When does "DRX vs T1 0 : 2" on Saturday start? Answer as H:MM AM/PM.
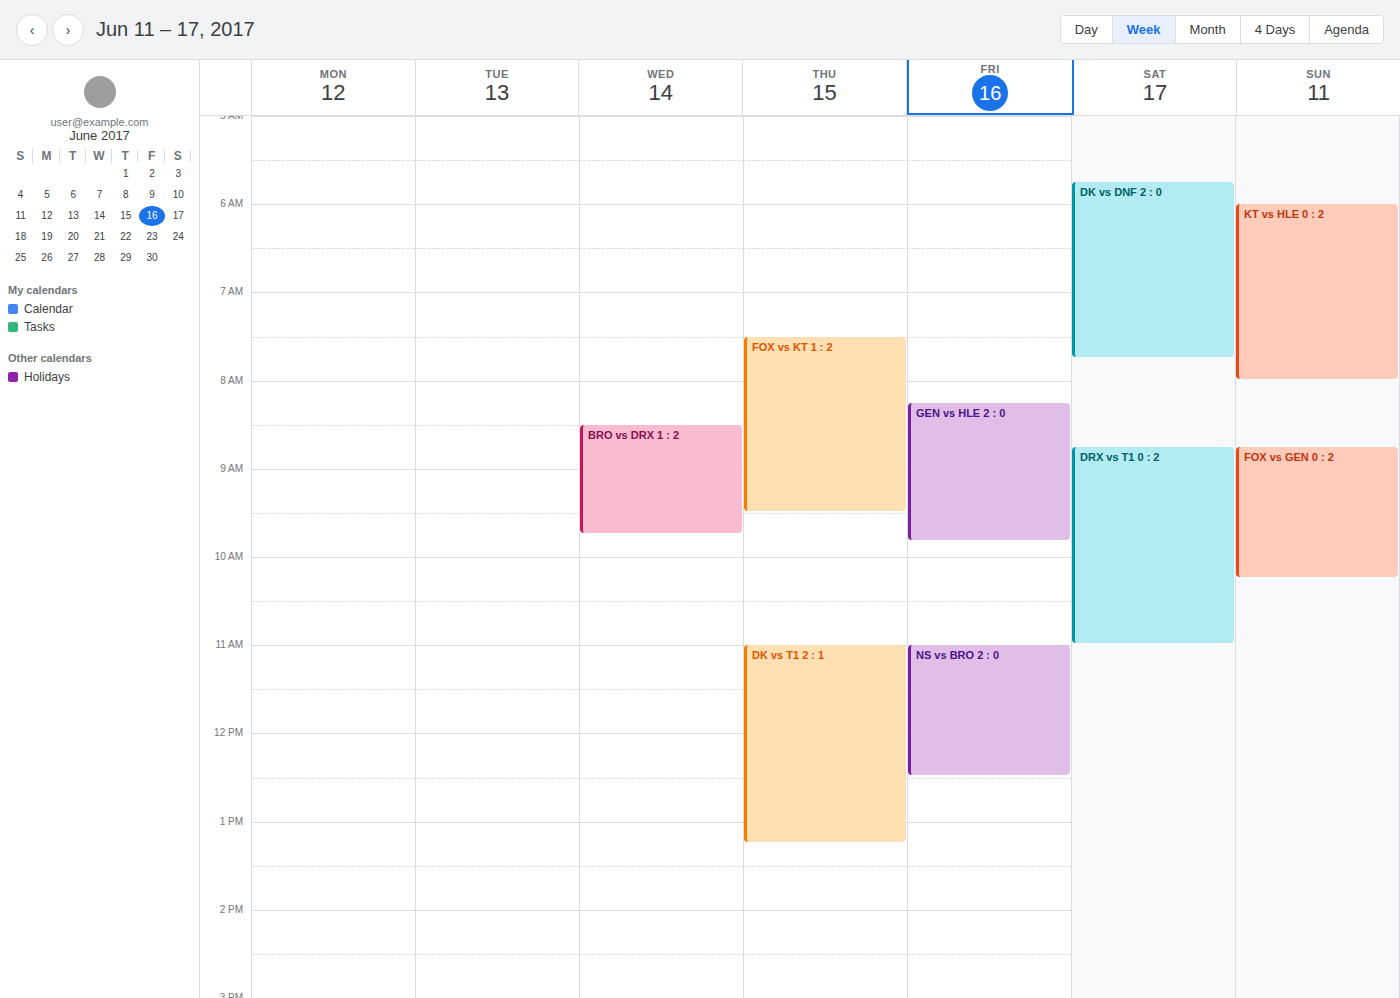
8:45 AM